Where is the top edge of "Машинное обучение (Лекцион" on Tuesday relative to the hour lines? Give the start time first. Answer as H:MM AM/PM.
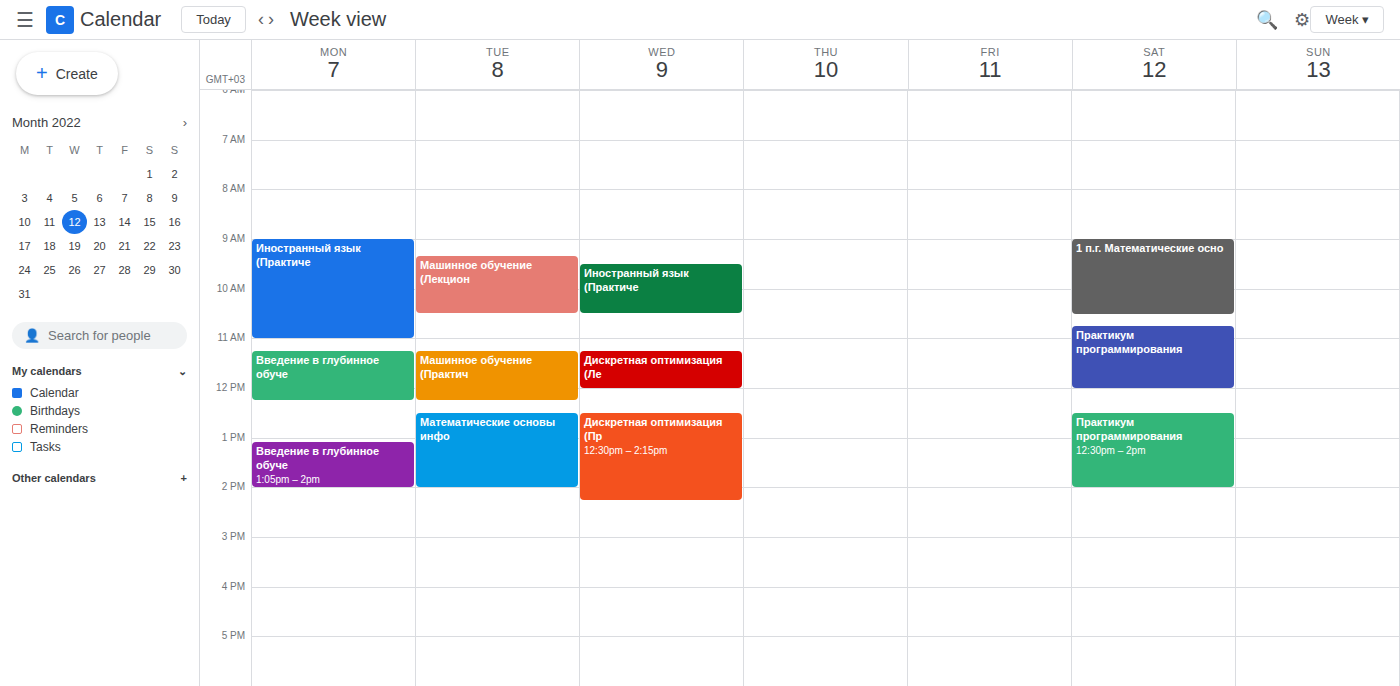
9:20 AM -- neither: 20 minutes below the 9 AM line and 40 minutes above the 10 AM line.